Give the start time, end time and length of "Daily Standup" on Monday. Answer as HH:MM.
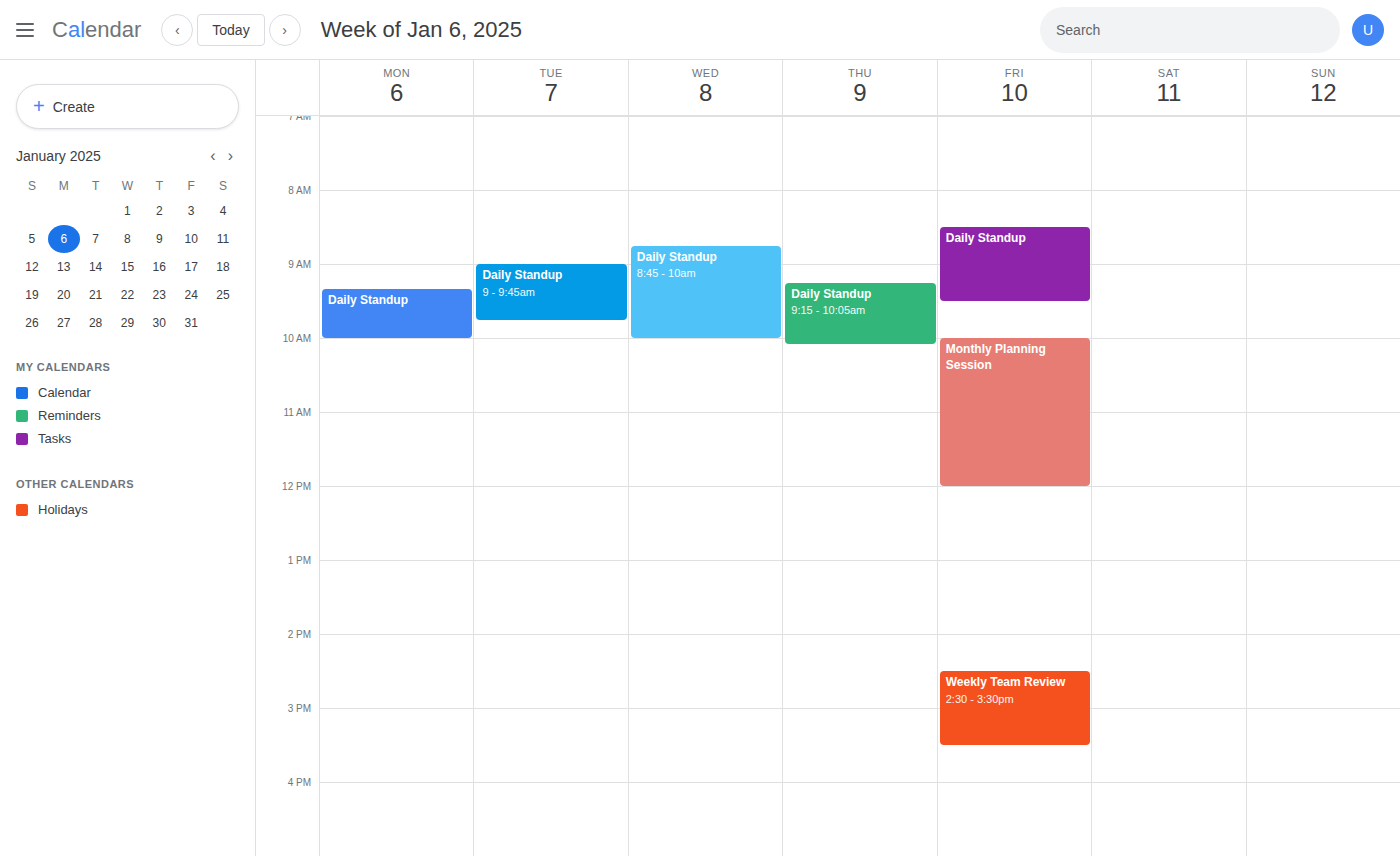
09:20 to 10:00, 40 minutes